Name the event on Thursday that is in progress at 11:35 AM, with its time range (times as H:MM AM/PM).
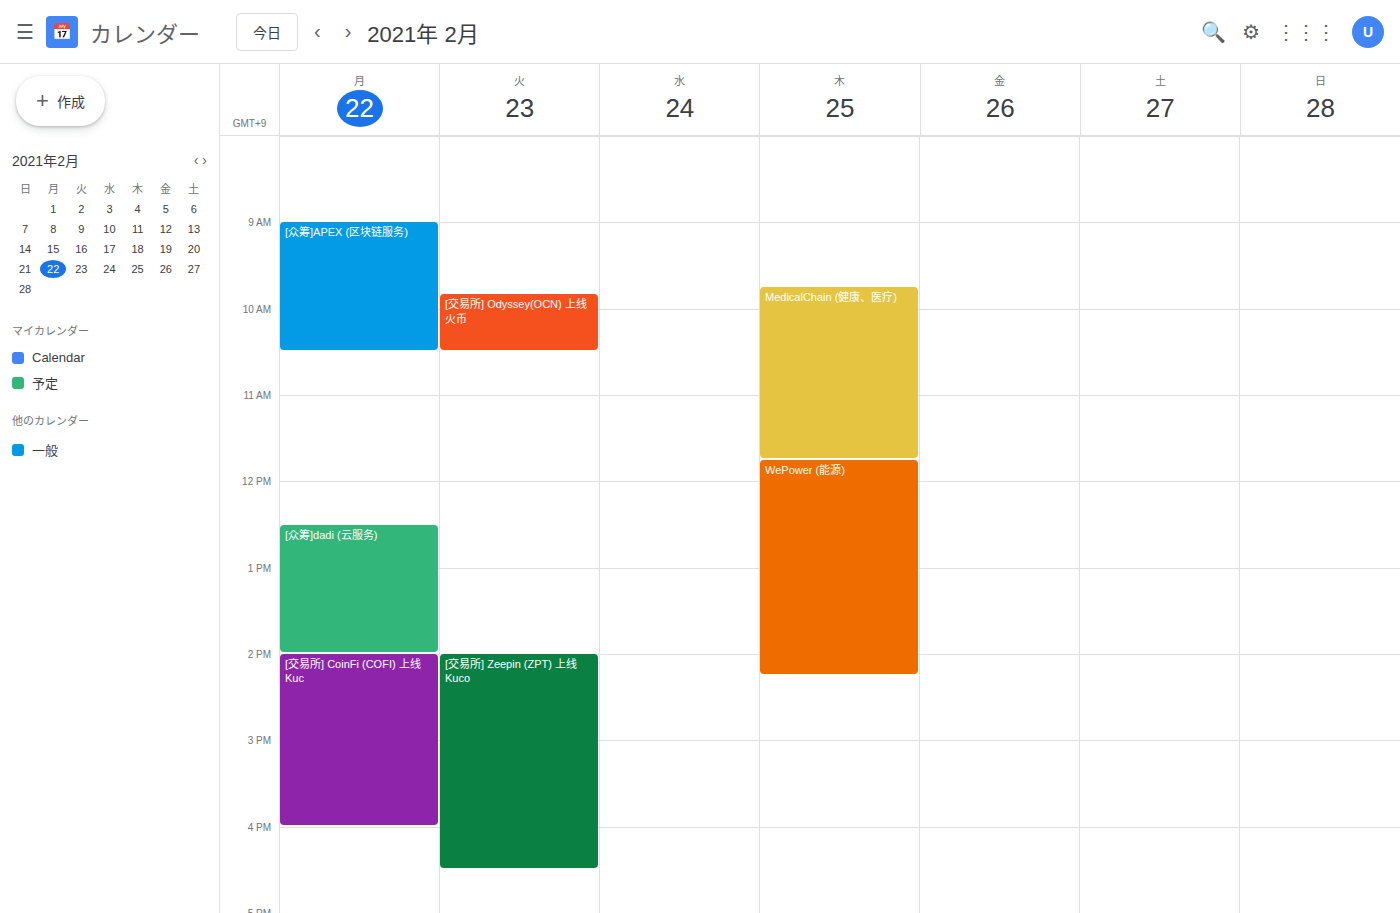
"MedicalChain (健康、医疗)", 9:45 AM to 11:45 AM